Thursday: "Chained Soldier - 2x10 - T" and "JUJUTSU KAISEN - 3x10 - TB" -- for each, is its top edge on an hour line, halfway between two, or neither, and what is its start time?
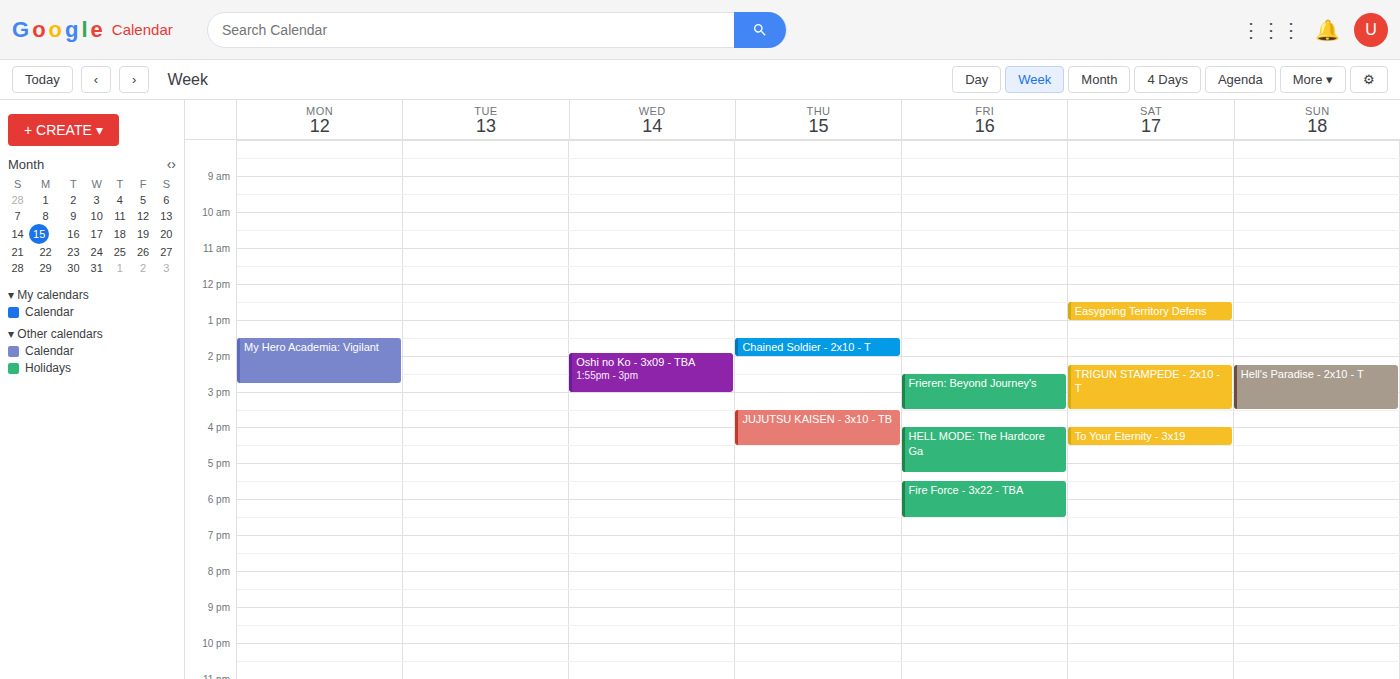
"Chained Soldier - 2x10 - T": 1:30 PM, halfway between the 1 PM and 2 PM lines. "JUJUTSU KAISEN - 3x10 - TB": 3:30 PM, halfway between the 3 PM and 4 PM lines.